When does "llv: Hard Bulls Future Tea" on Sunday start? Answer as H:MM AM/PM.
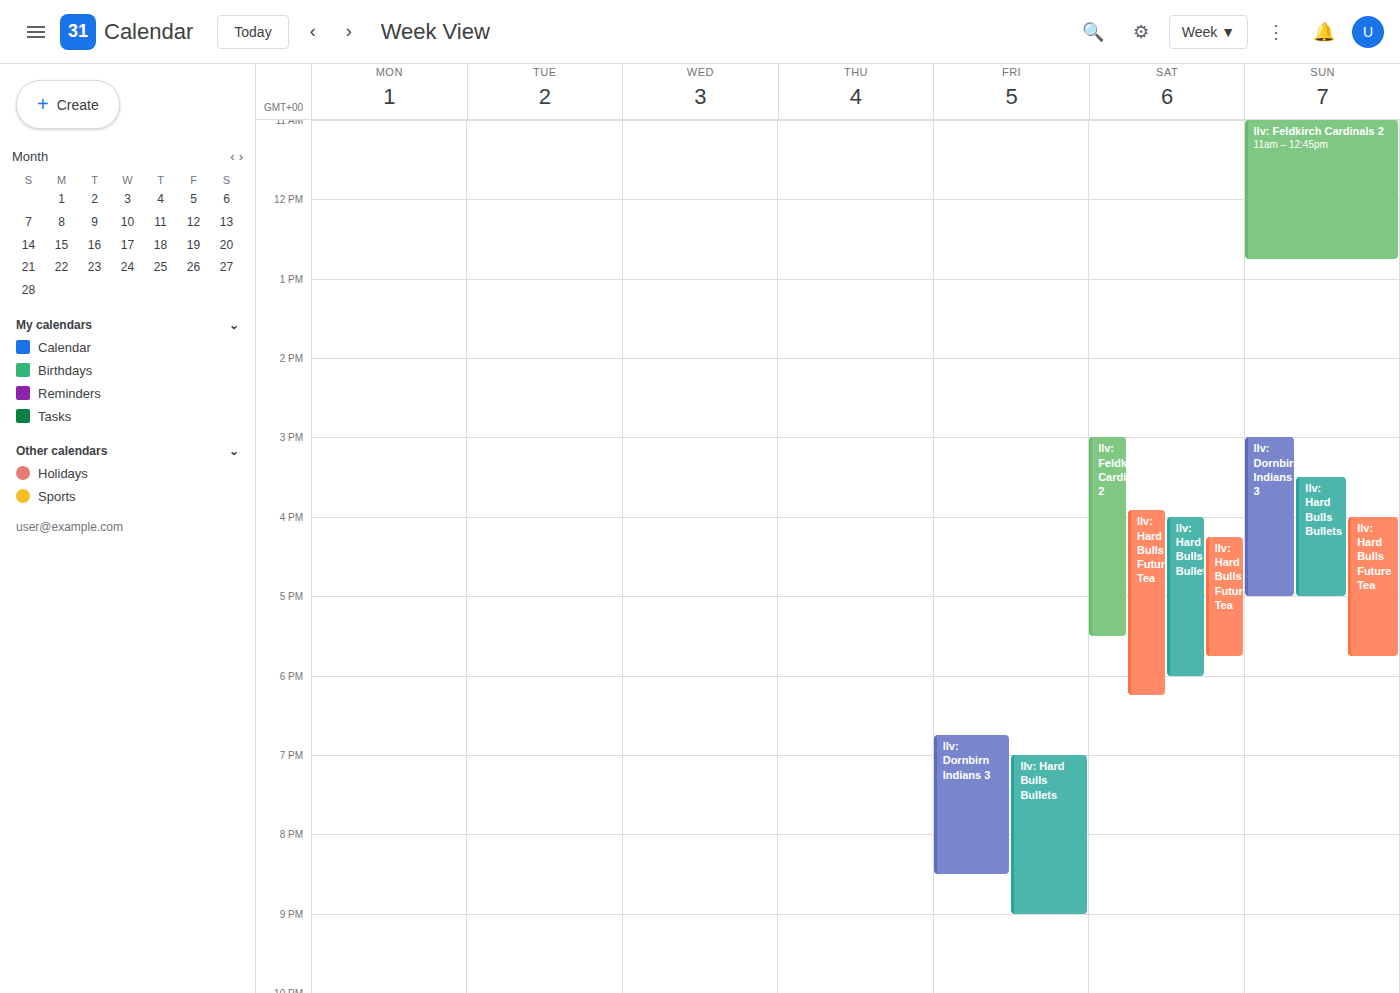
4:00 PM